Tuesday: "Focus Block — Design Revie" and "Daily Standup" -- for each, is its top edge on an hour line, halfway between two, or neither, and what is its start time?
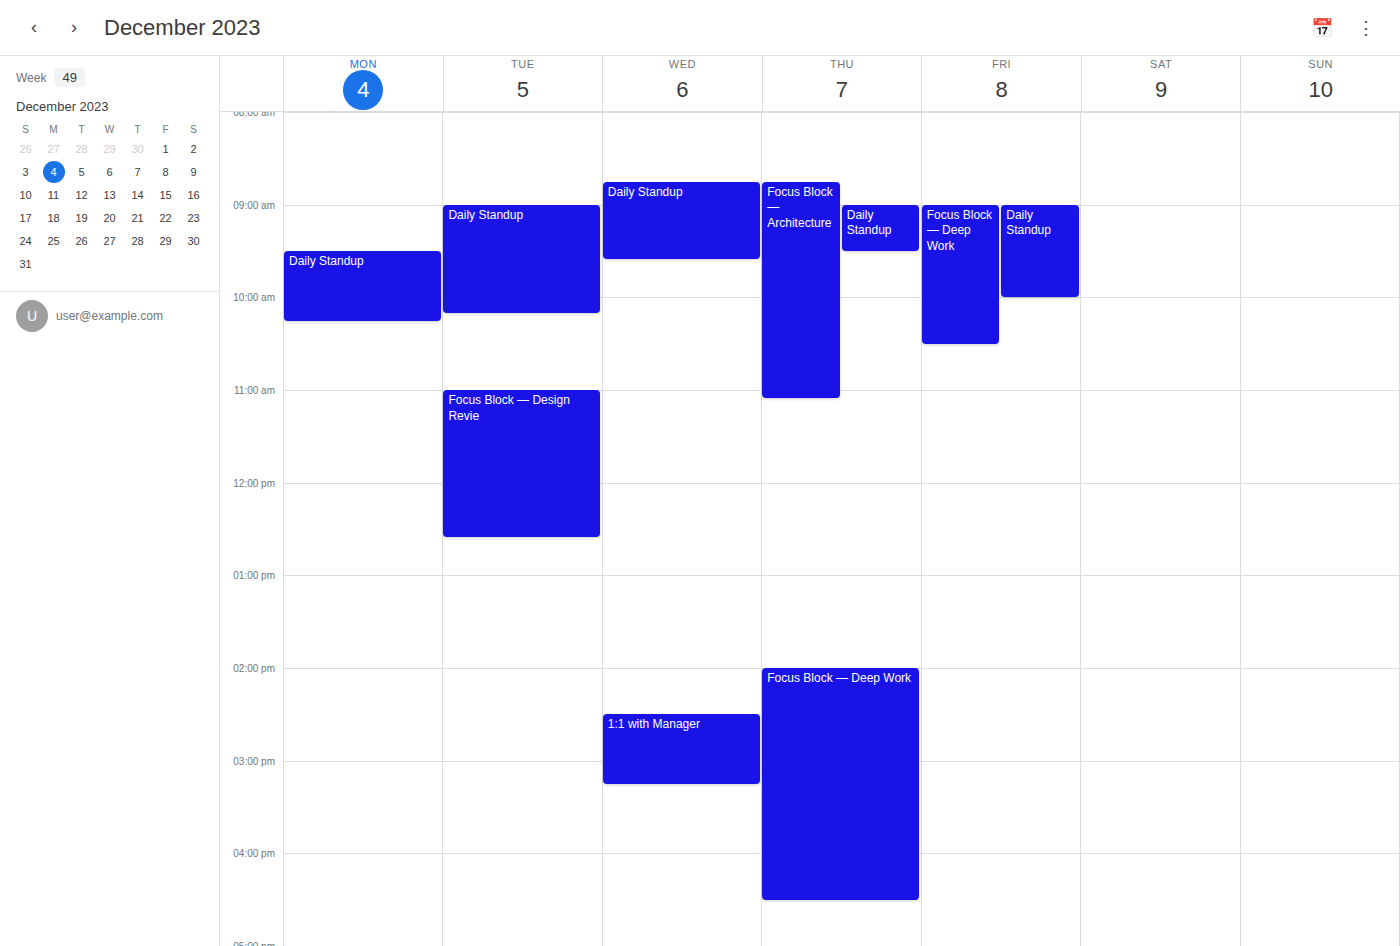
"Focus Block — Design Revie": 11:00, exactly on the 11:00 line. "Daily Standup": 09:00, exactly on the 09:00 line.